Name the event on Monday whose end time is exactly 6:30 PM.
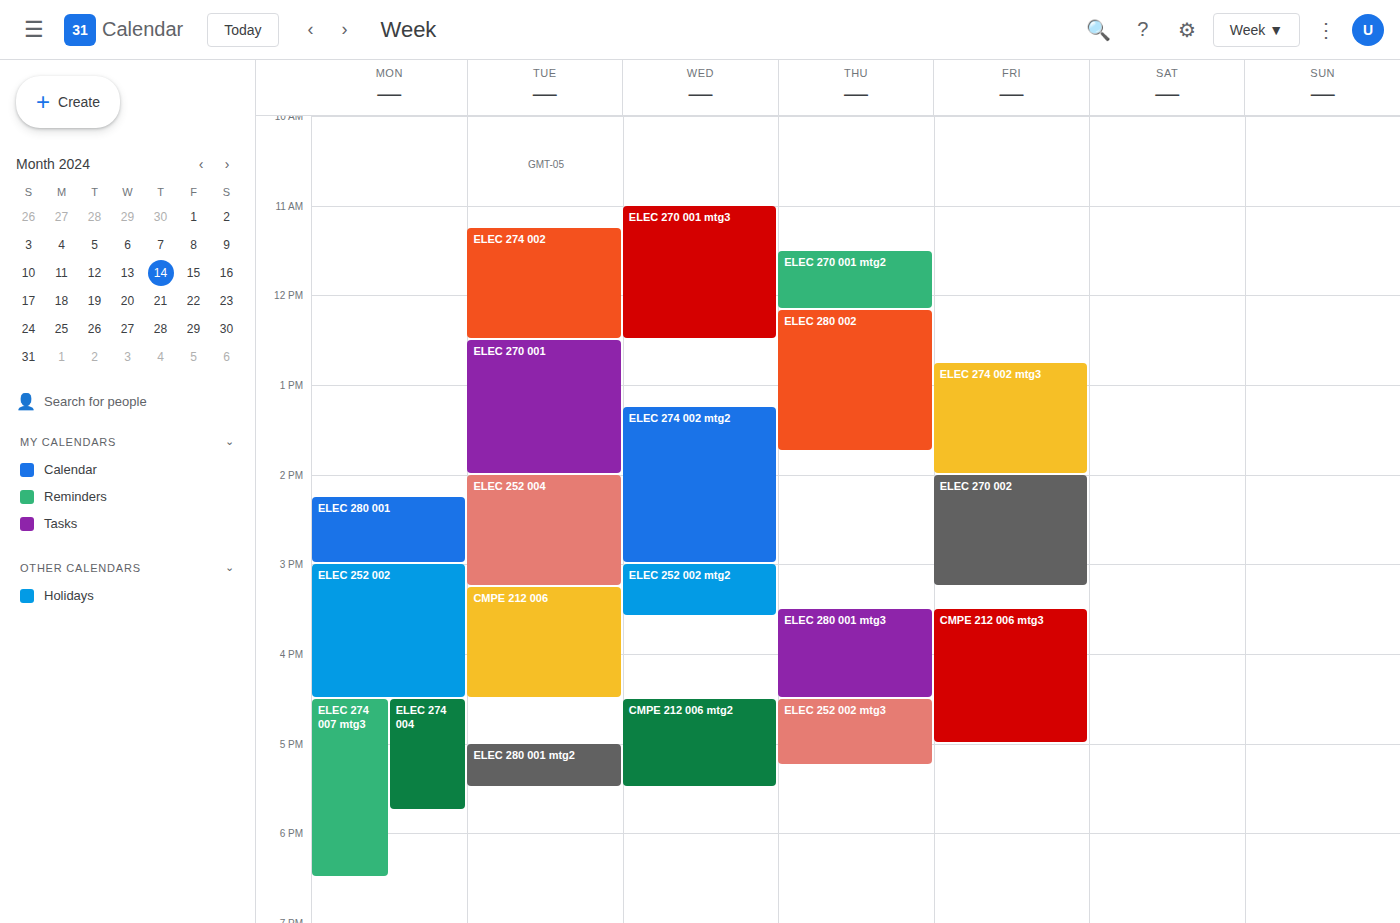
"ELEC 274 007 mtg3"